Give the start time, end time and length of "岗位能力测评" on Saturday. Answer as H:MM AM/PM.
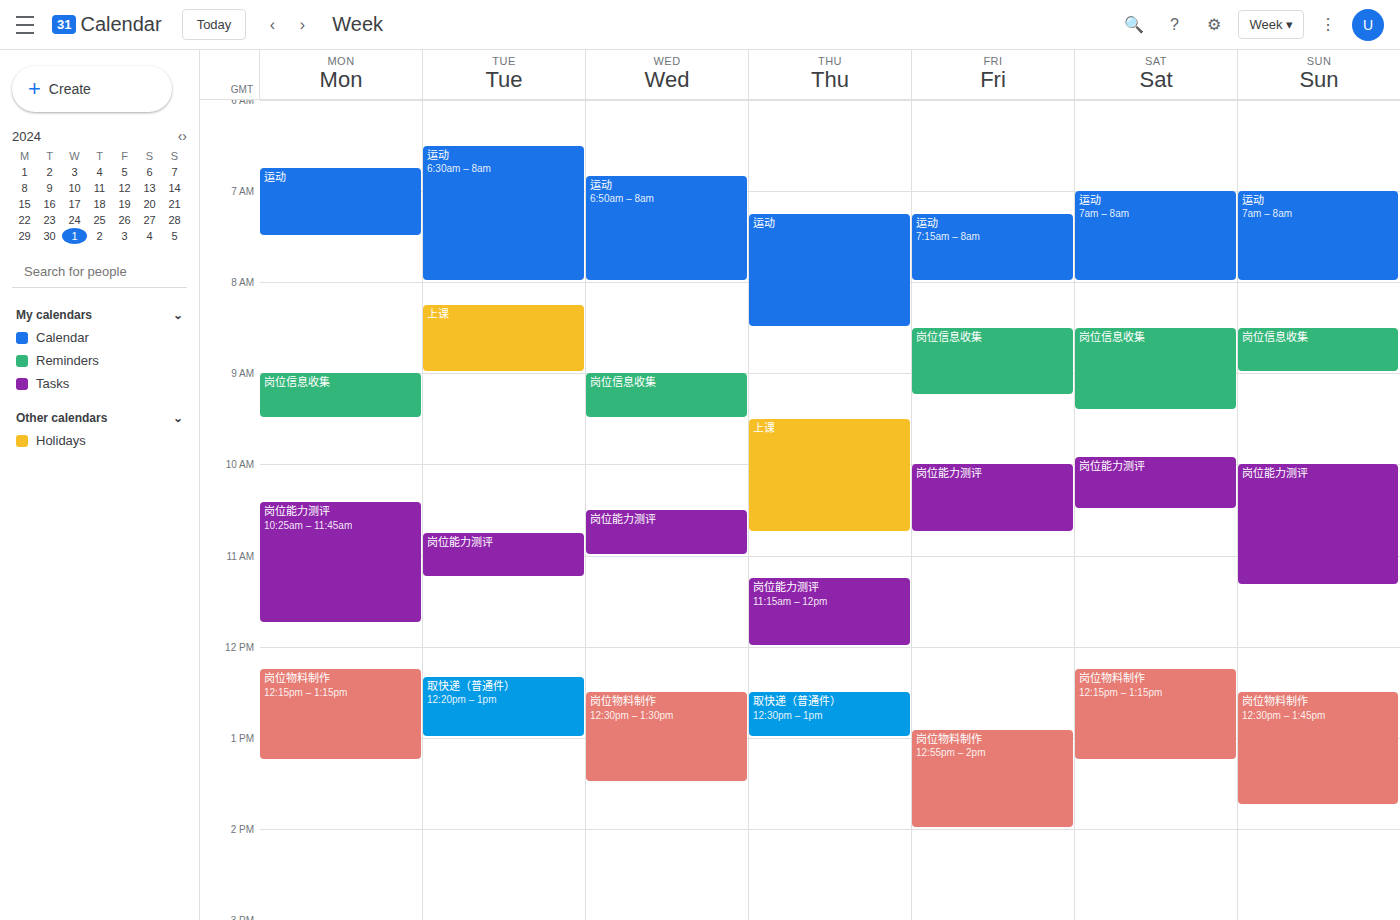
9:55 AM to 10:30 AM, 35 minutes